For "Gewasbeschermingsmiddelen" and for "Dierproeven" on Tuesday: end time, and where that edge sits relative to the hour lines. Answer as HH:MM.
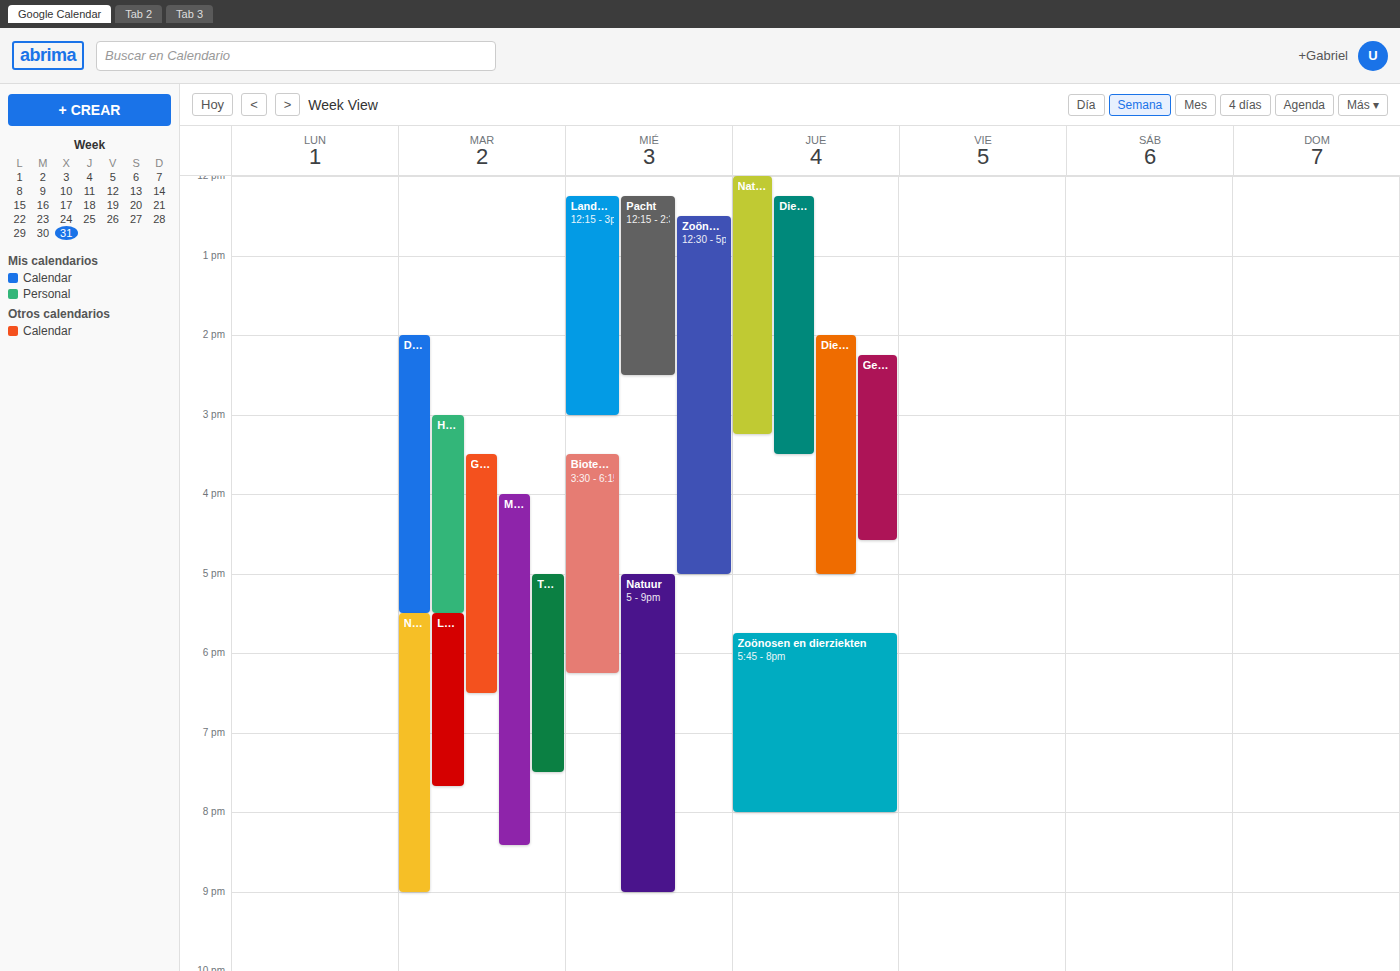
"Gewasbeschermingsmiddelen": 18:30, halfway between the 18:00 and 19:00 lines. "Dierproeven": 17:30, halfway between the 17:00 and 18:00 lines.